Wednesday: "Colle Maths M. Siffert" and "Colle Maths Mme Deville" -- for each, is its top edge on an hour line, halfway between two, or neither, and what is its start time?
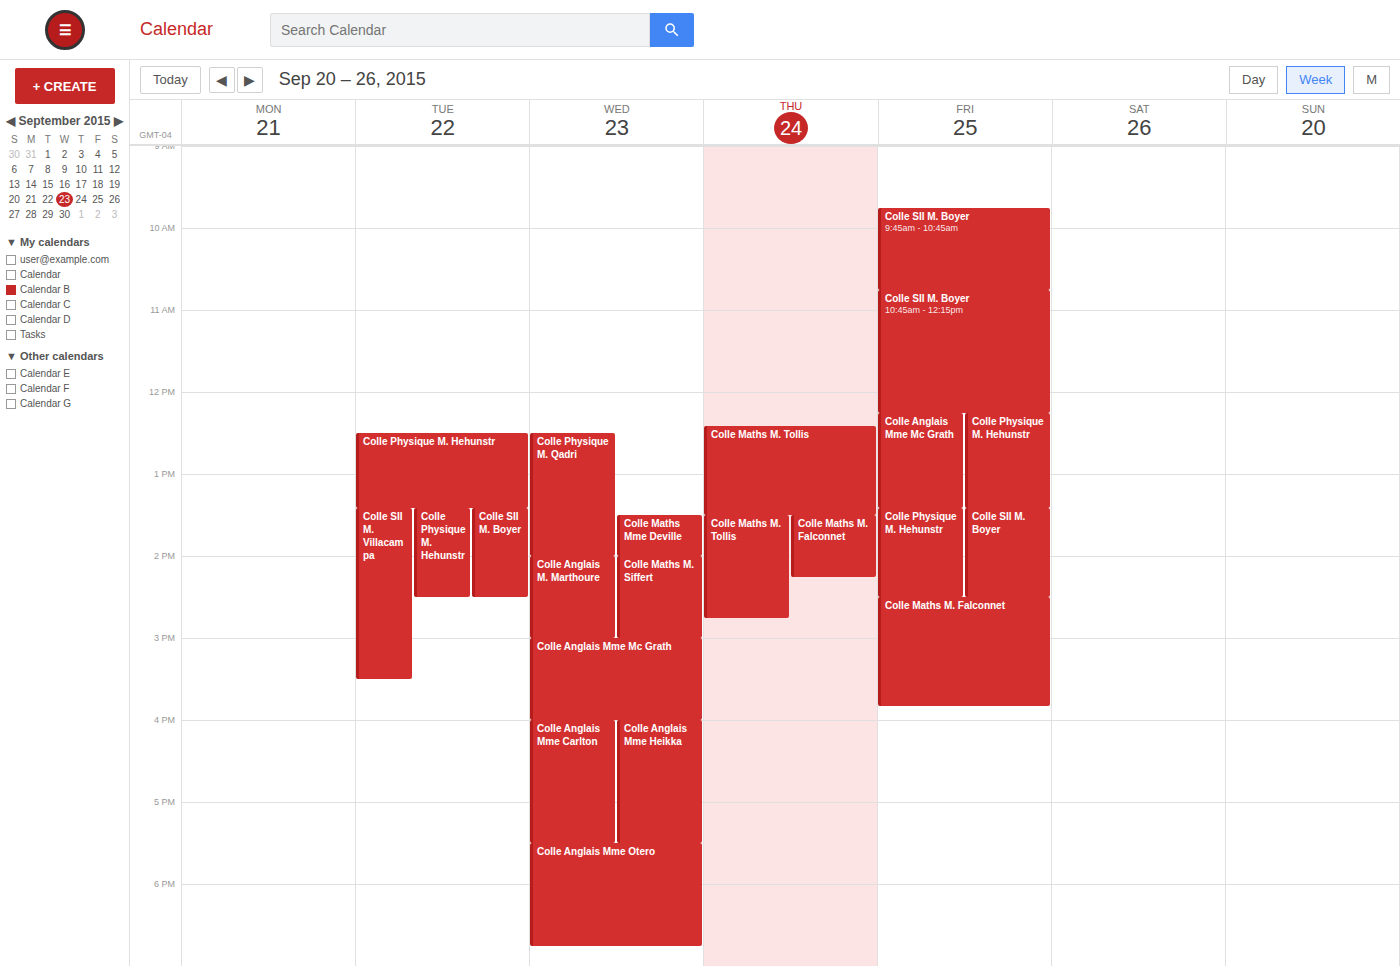
"Colle Maths M. Siffert": 2:00 PM, exactly on the 2 PM line. "Colle Maths Mme Deville": 1:30 PM, halfway between the 1 PM and 2 PM lines.